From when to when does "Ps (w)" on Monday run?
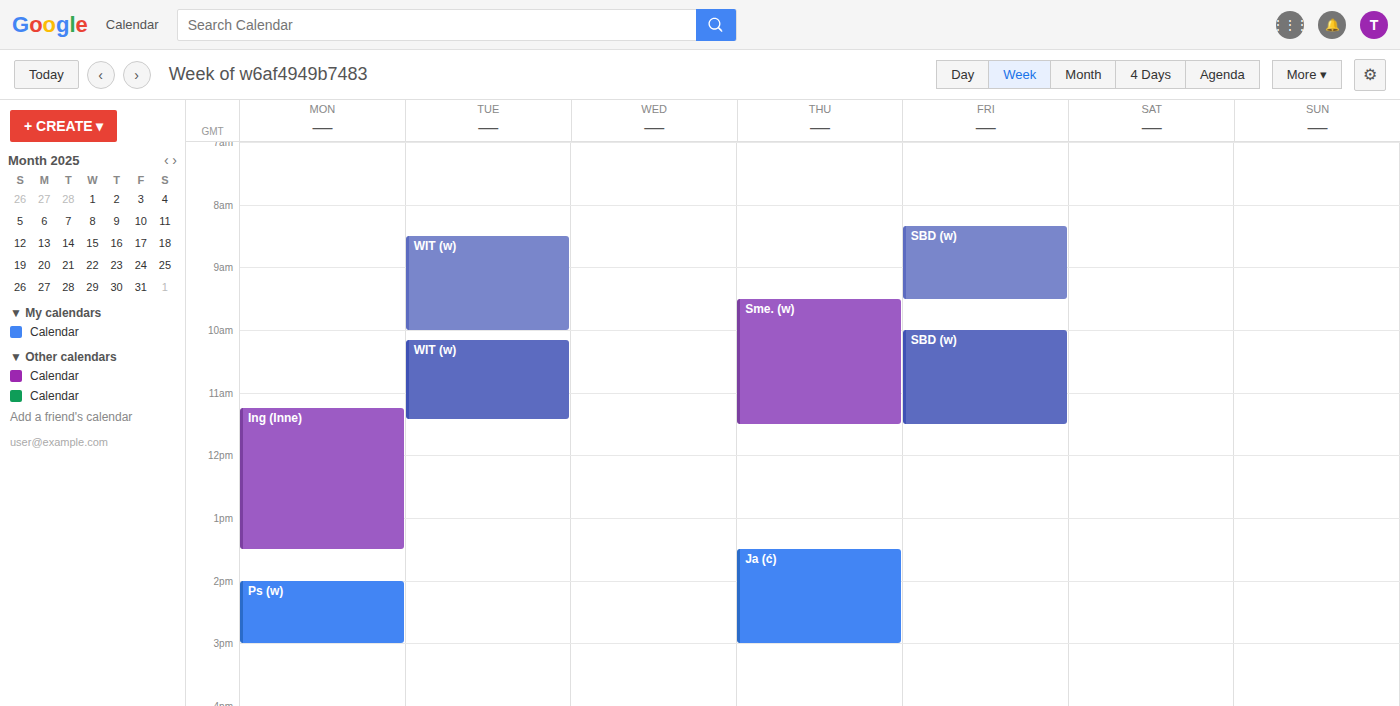
2:00 PM to 3:00 PM